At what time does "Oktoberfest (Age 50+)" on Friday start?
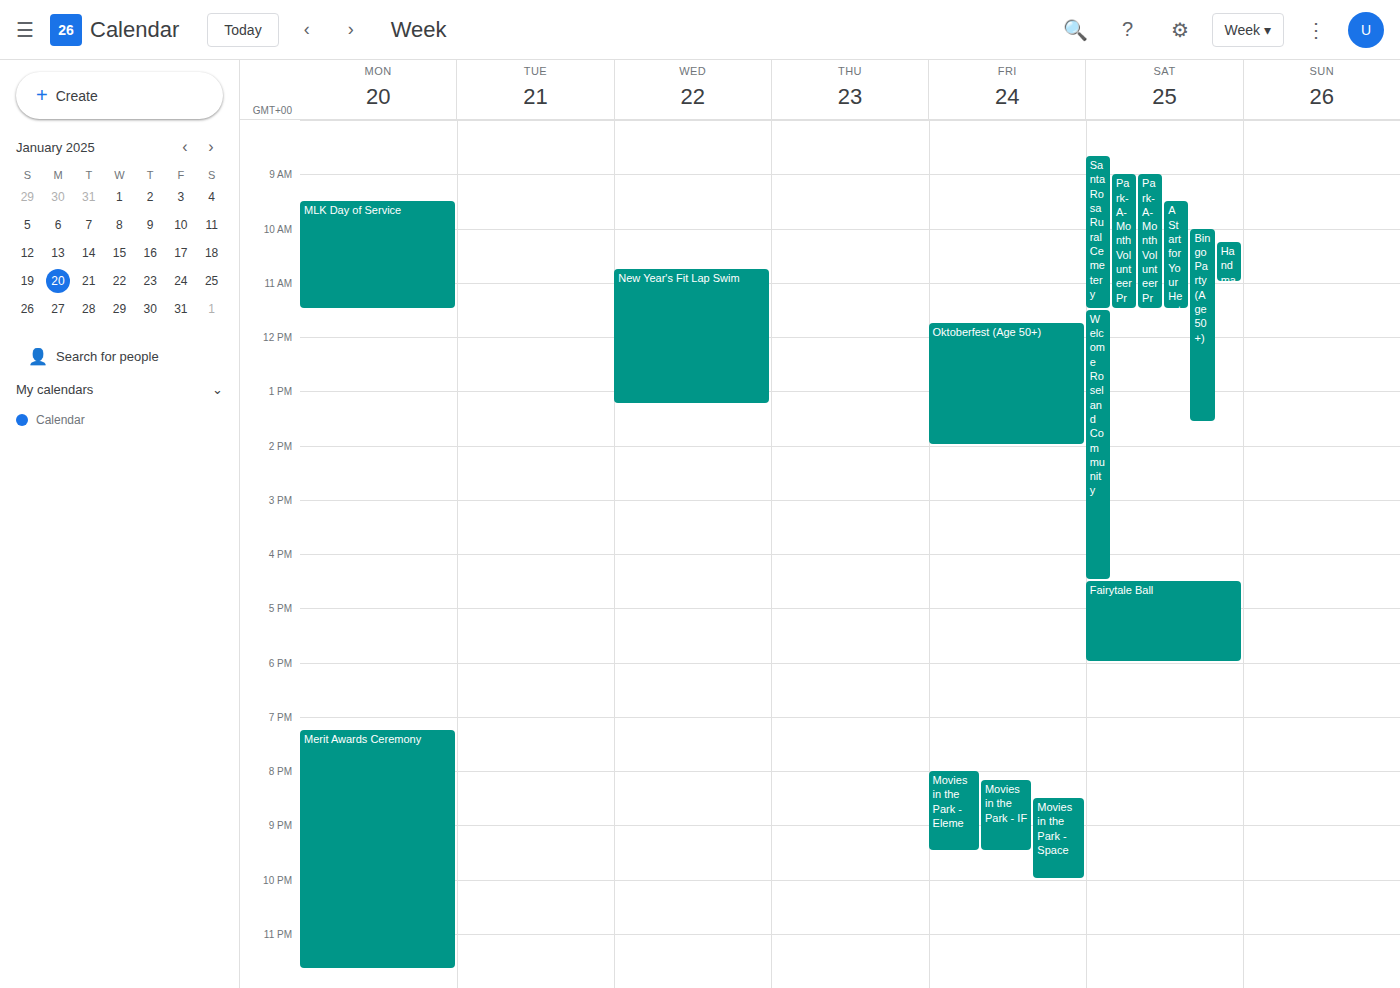
11:45 AM